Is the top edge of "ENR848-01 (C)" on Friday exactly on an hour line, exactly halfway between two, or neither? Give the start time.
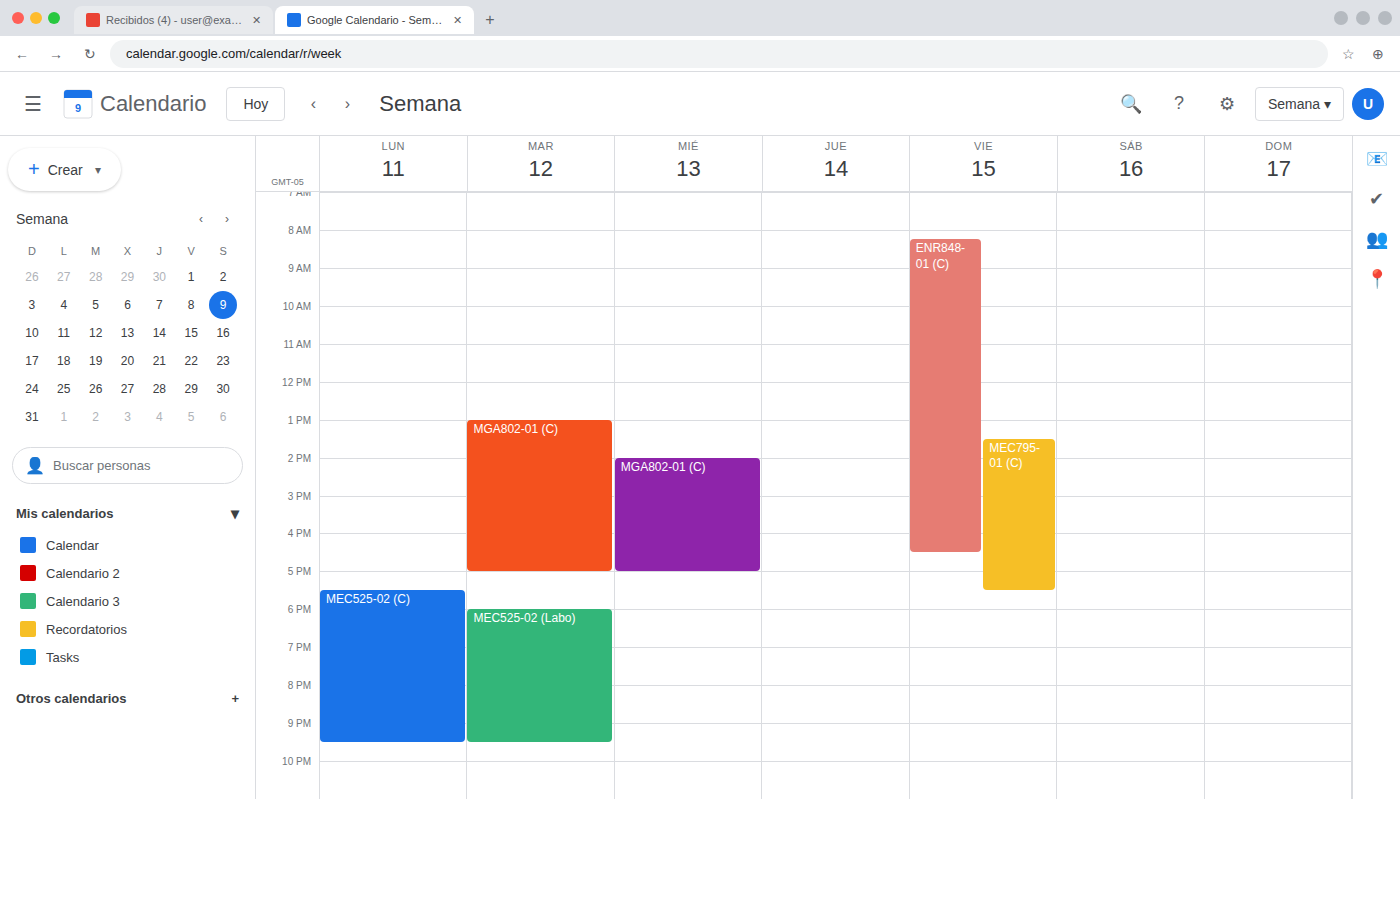
8:15 AM -- neither: a quarter of the way from the 8 AM line to the 9 AM line.